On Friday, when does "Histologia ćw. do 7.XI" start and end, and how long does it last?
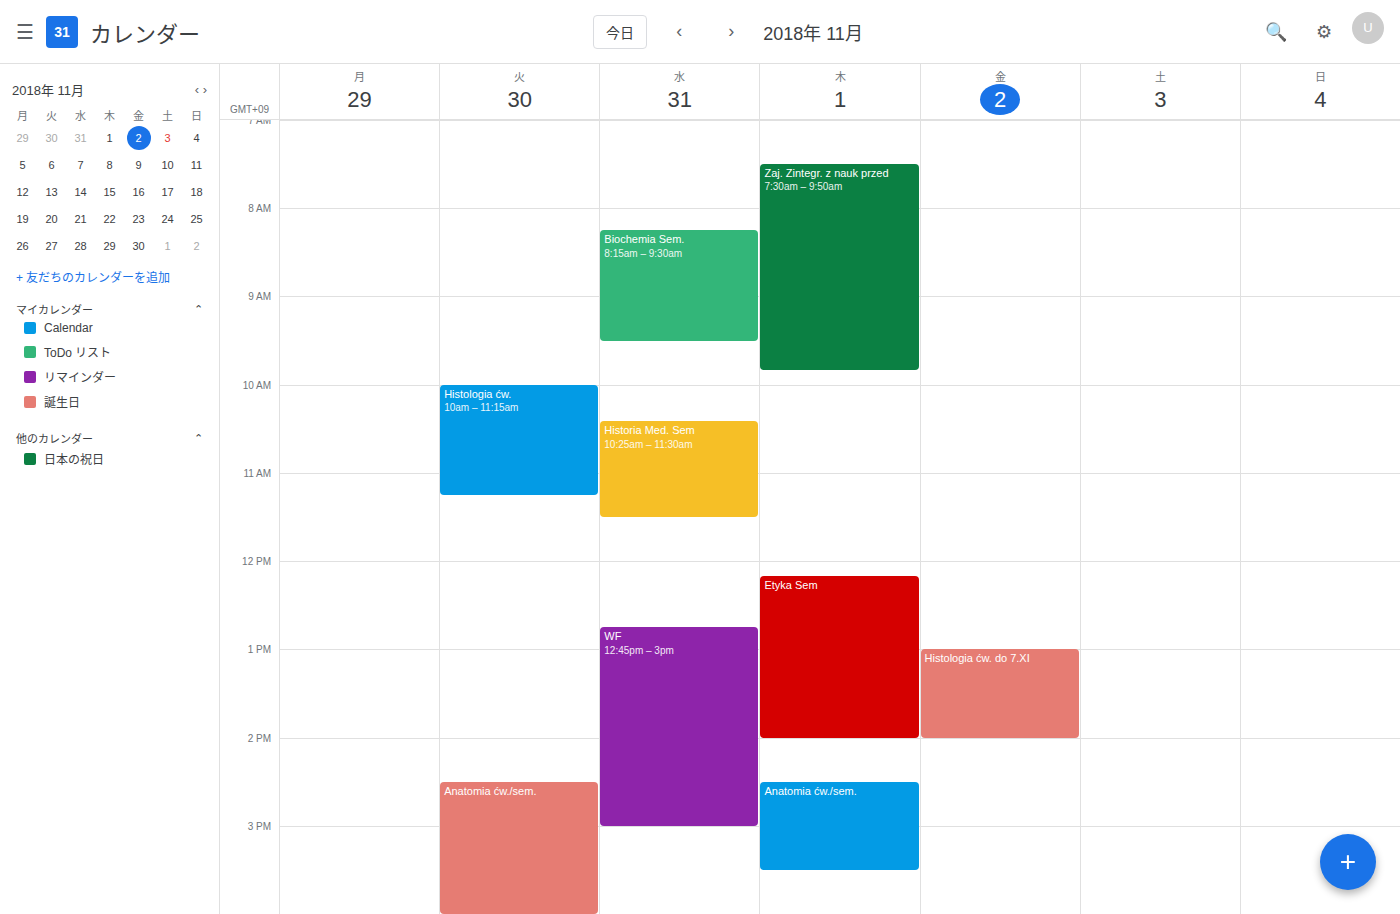
1:00 PM to 2:00 PM, 1 hour